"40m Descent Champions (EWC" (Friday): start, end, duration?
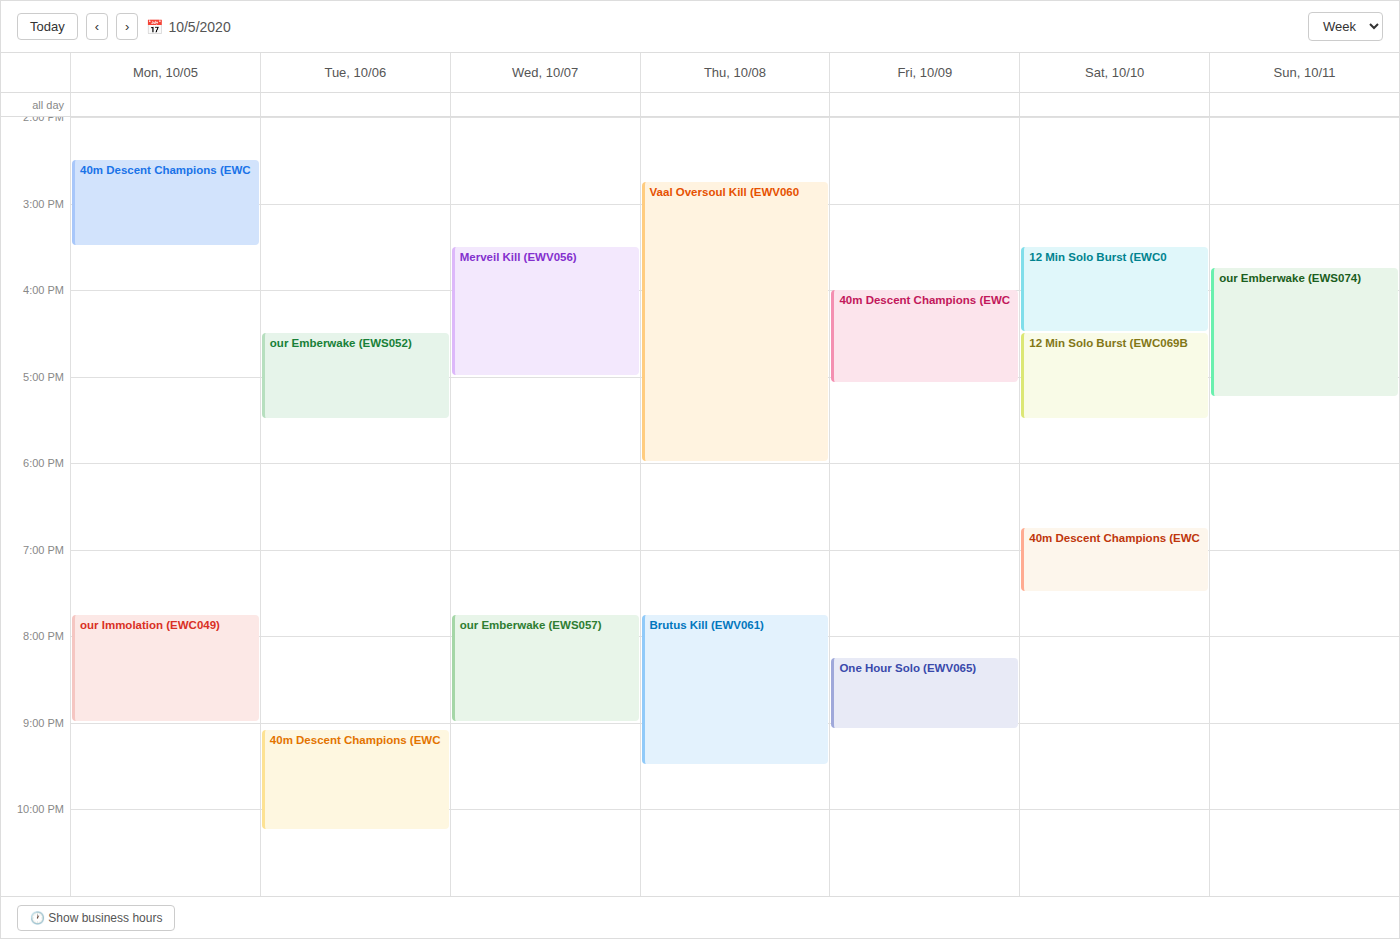
4:00 PM to 5:05 PM, 1 hour 5 minutes